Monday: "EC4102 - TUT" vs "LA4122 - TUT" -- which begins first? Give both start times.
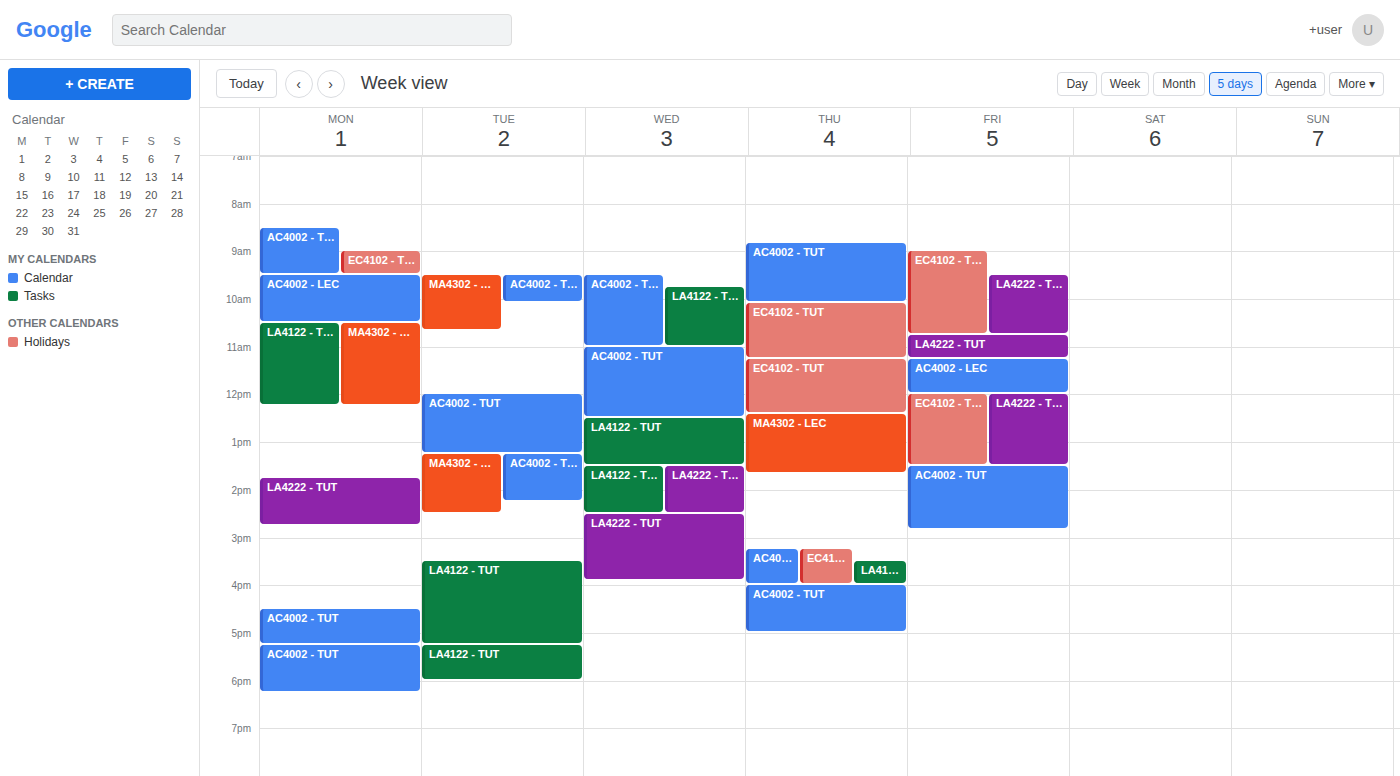
"EC4102 - TUT" 9:00 AM; "LA4122 - TUT" 10:30 AM.